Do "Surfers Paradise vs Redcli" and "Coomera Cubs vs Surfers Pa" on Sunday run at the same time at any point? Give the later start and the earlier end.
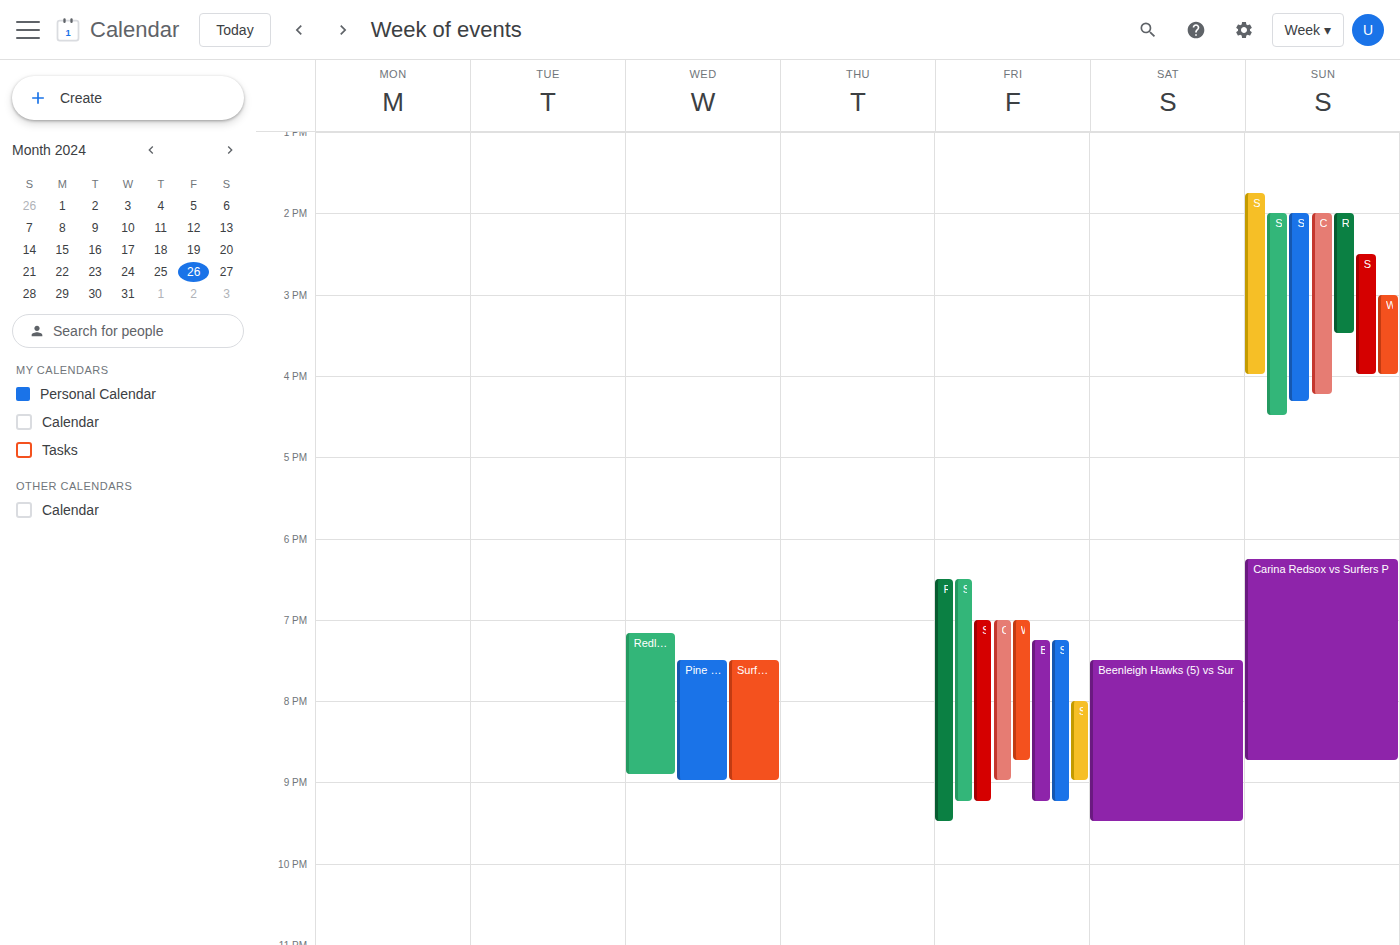
"Coomera Cubs vs Surfers Pa" runs 14:00 to 16:15, inside "Surfers Paradise vs Redcli" -- they overlap.